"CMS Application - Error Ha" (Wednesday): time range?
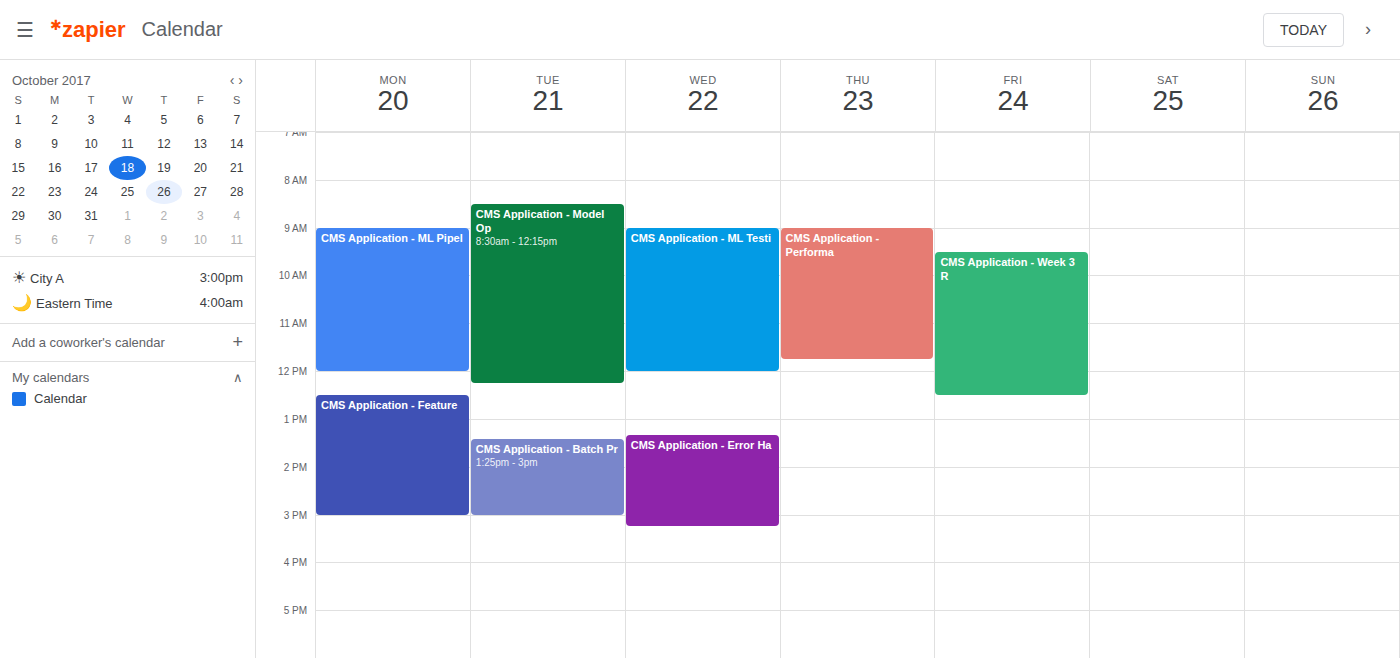
1:20 PM to 3:15 PM